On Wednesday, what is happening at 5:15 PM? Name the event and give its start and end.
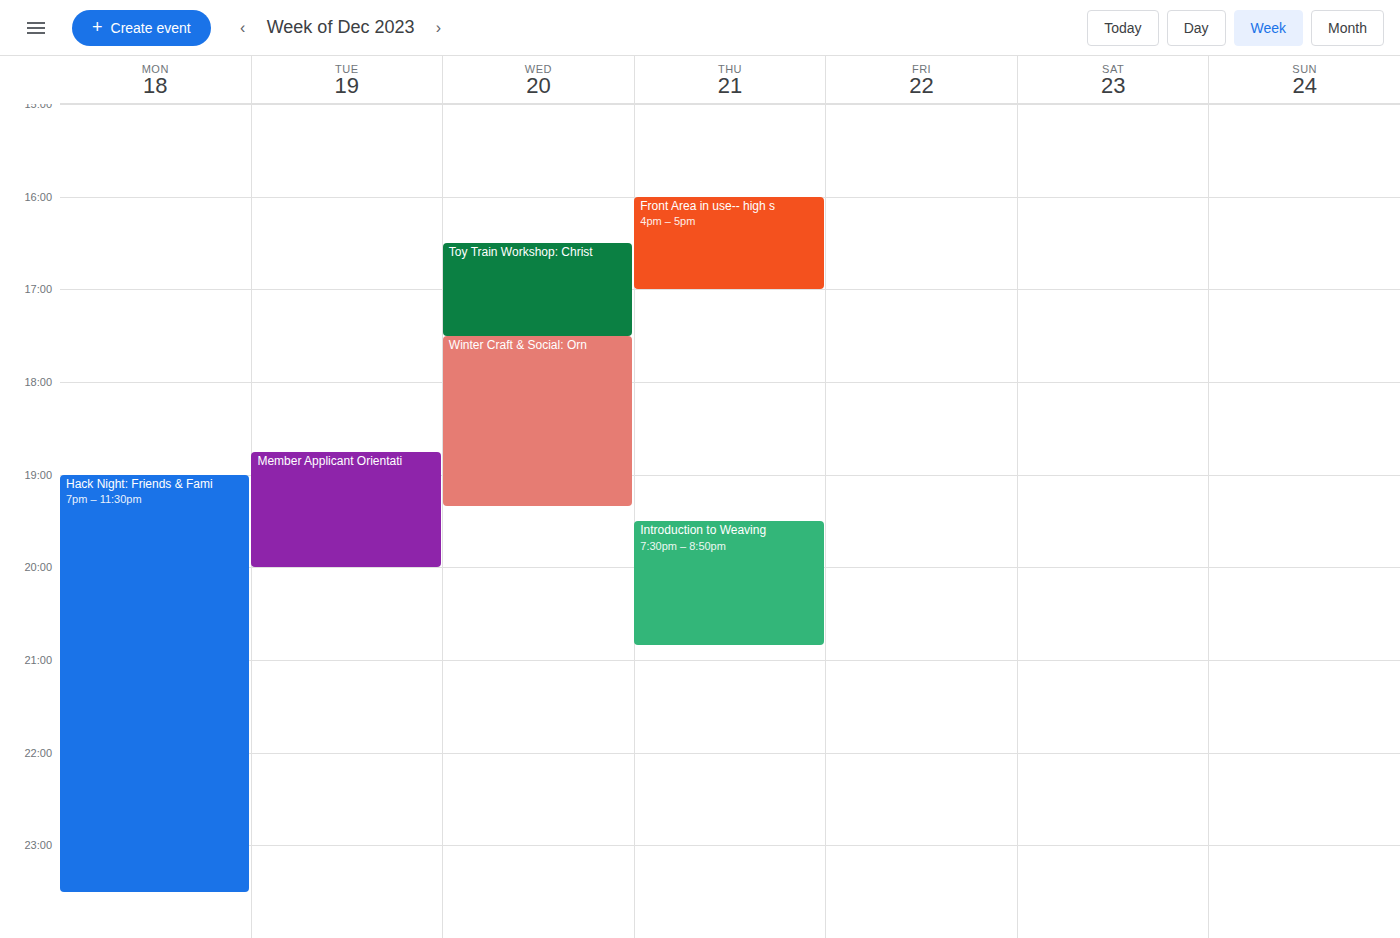
"Toy Train Workshop: Christ", 4:30 PM to 5:30 PM